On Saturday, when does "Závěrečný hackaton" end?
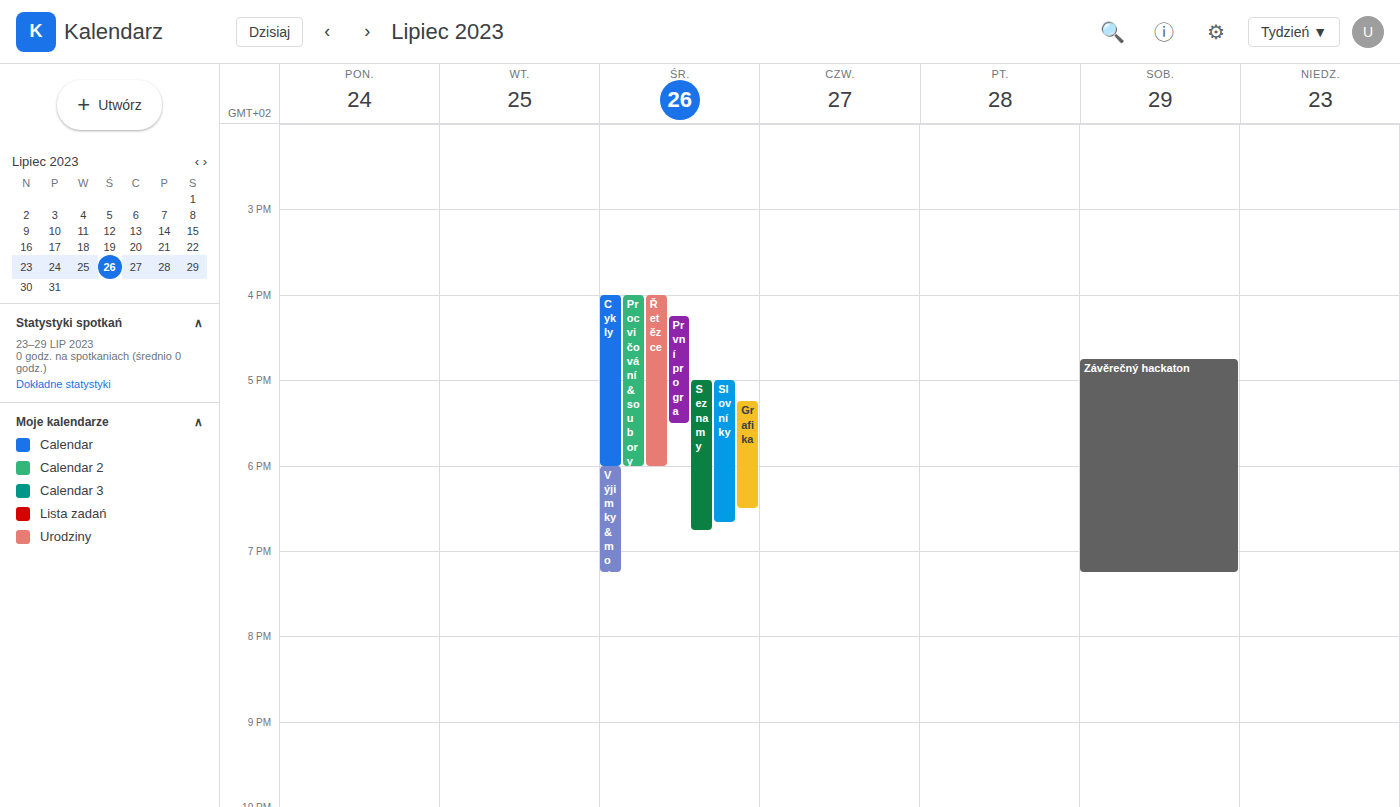
7:15 PM